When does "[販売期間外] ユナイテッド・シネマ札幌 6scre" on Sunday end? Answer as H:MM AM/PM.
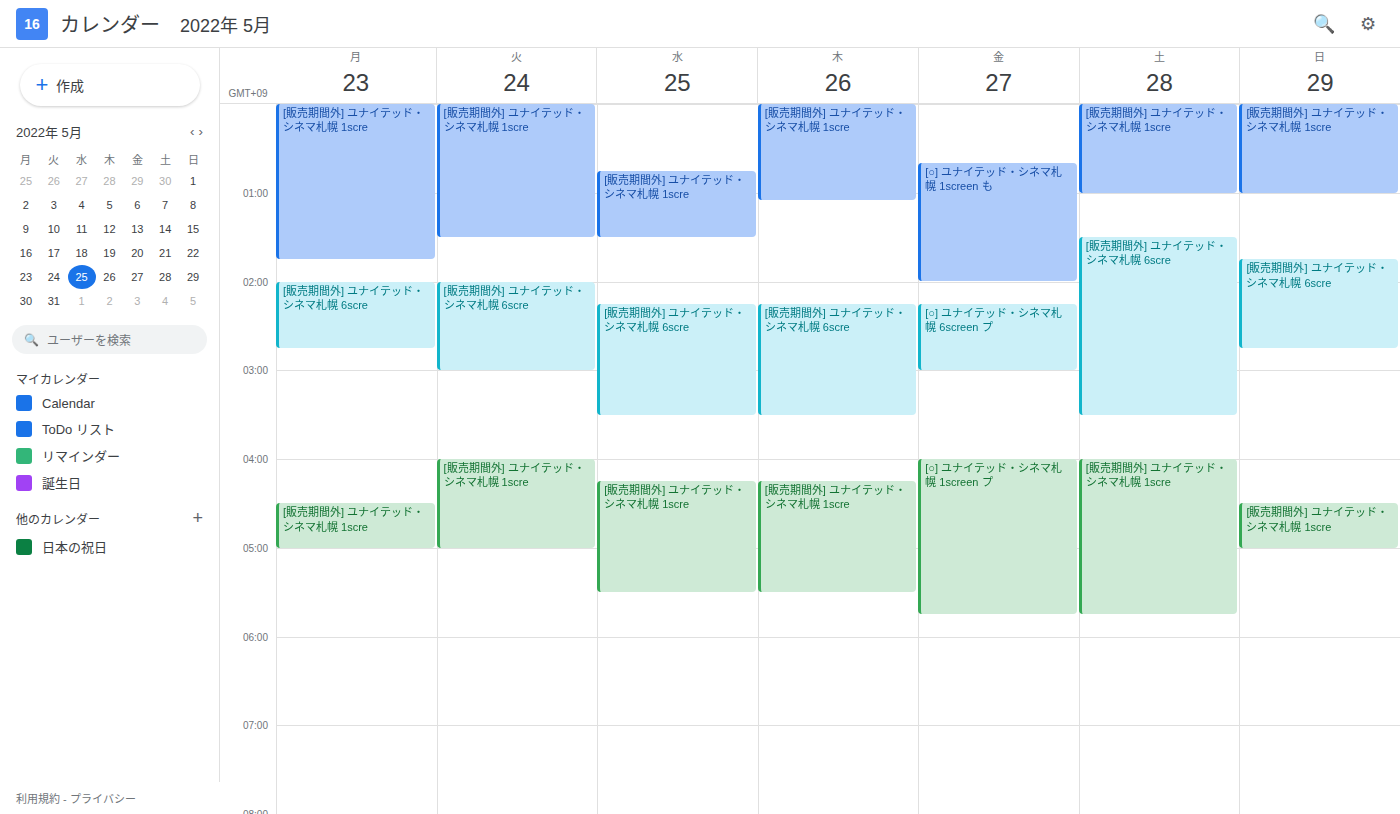
2:45 AM